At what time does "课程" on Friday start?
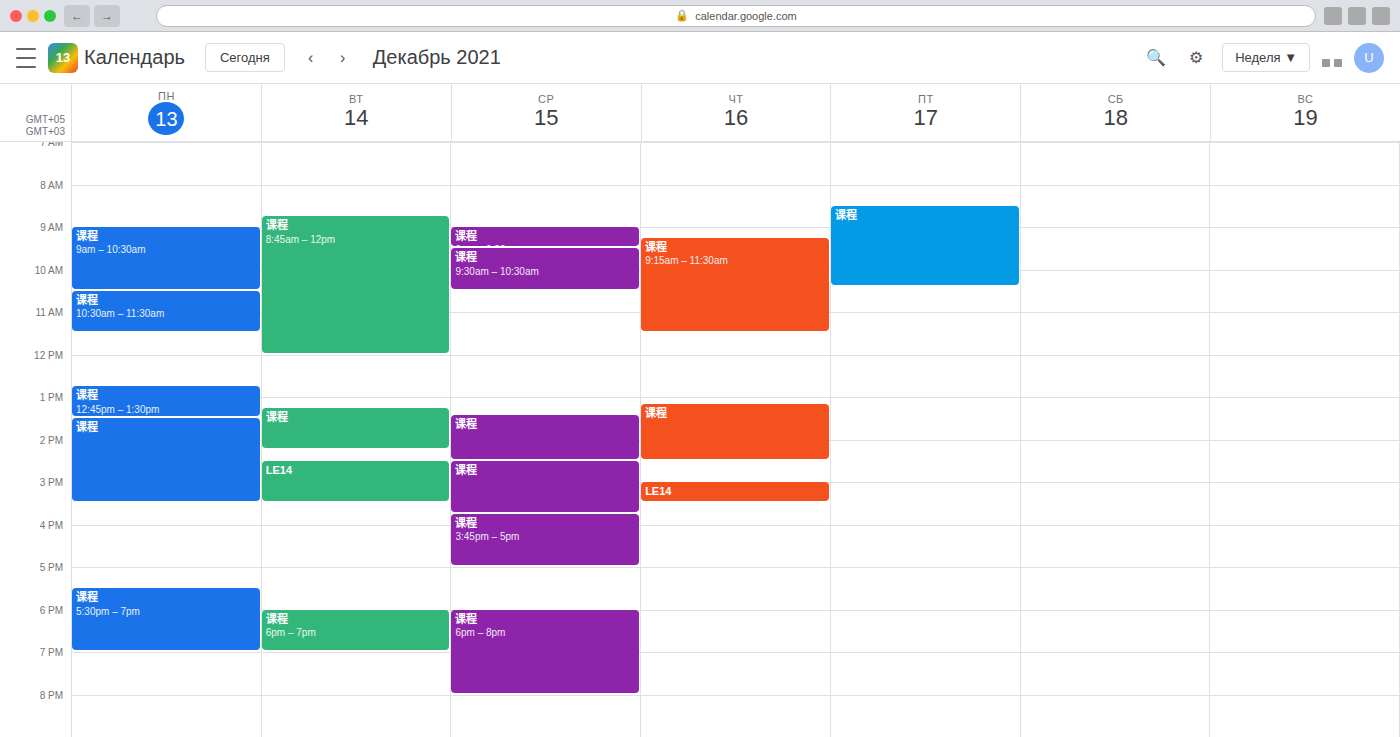
8:30 AM